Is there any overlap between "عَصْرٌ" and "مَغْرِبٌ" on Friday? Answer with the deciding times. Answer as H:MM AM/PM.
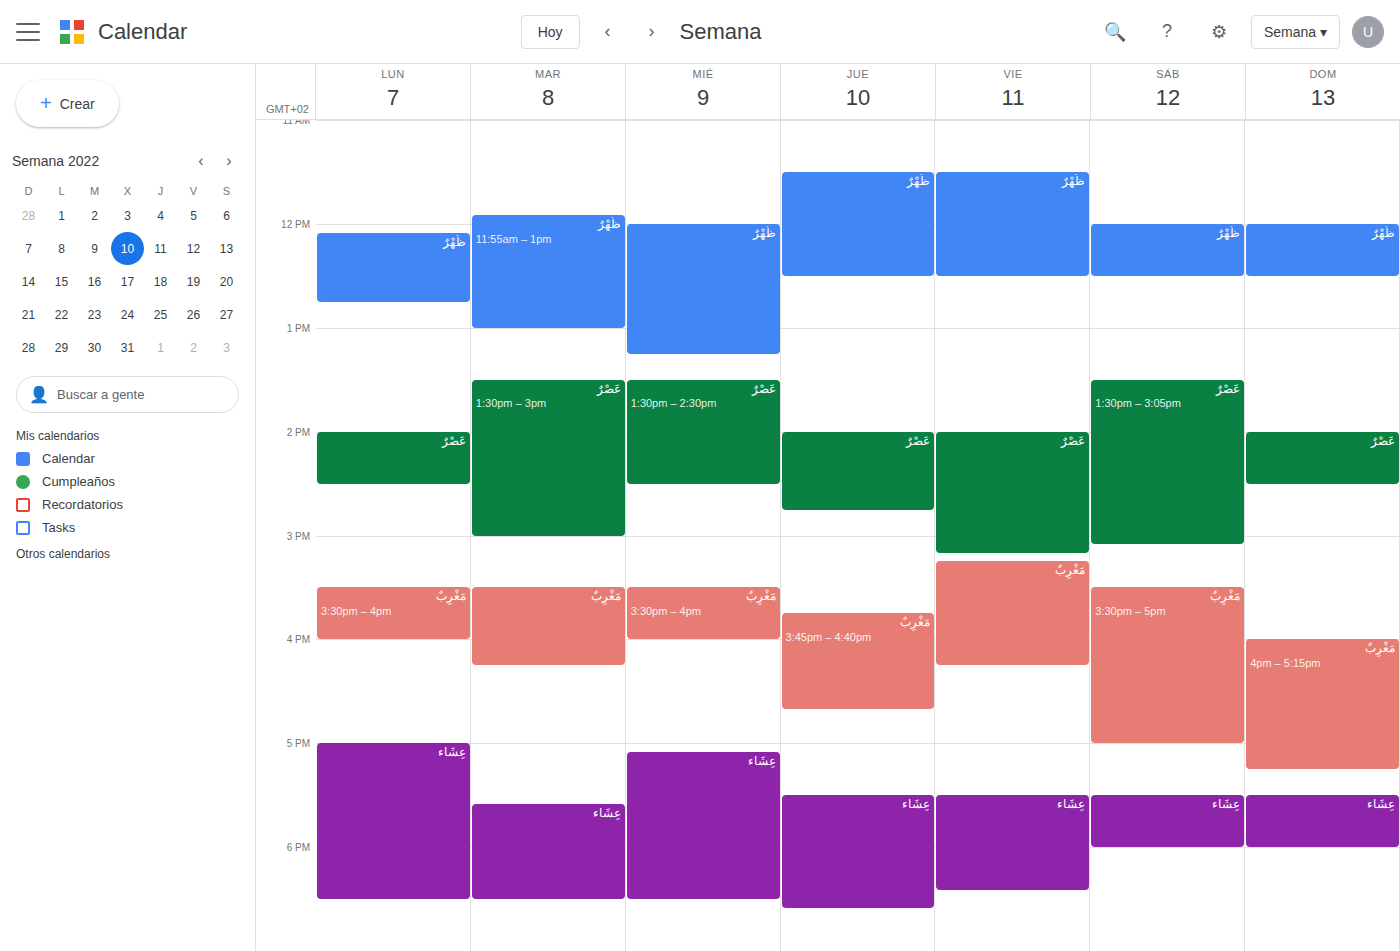
"عَصْرٌ" ends at 3:10 PM and "مَغْرِبٌ" starts at 3:15 PM -- no overlap.